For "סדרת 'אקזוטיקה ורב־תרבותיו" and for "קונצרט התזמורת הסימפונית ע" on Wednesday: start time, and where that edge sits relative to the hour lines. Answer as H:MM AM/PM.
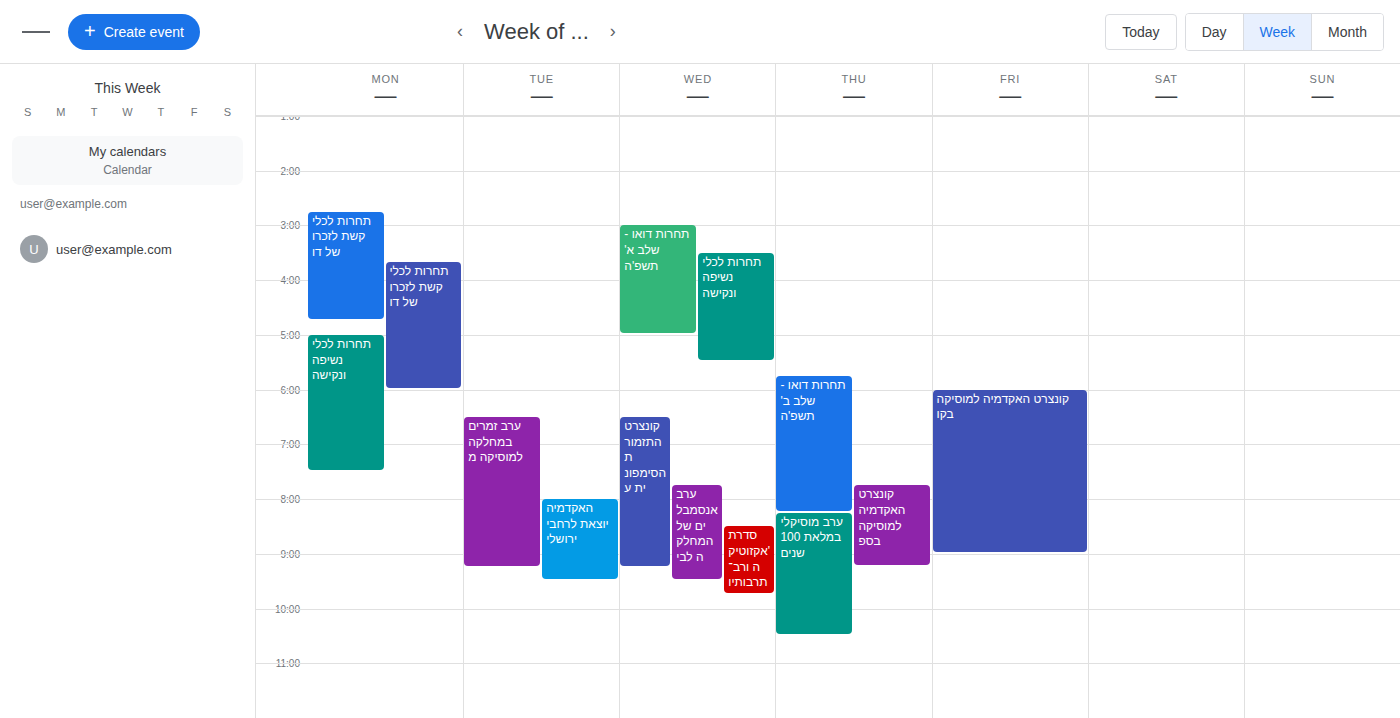
"סדרת 'אקזוטיקה ורב־תרבותיו": 8:30 PM, halfway between the 8 PM and 9 PM lines. "קונצרט התזמורת הסימפונית ע": 6:30 PM, halfway between the 6 PM and 7 PM lines.